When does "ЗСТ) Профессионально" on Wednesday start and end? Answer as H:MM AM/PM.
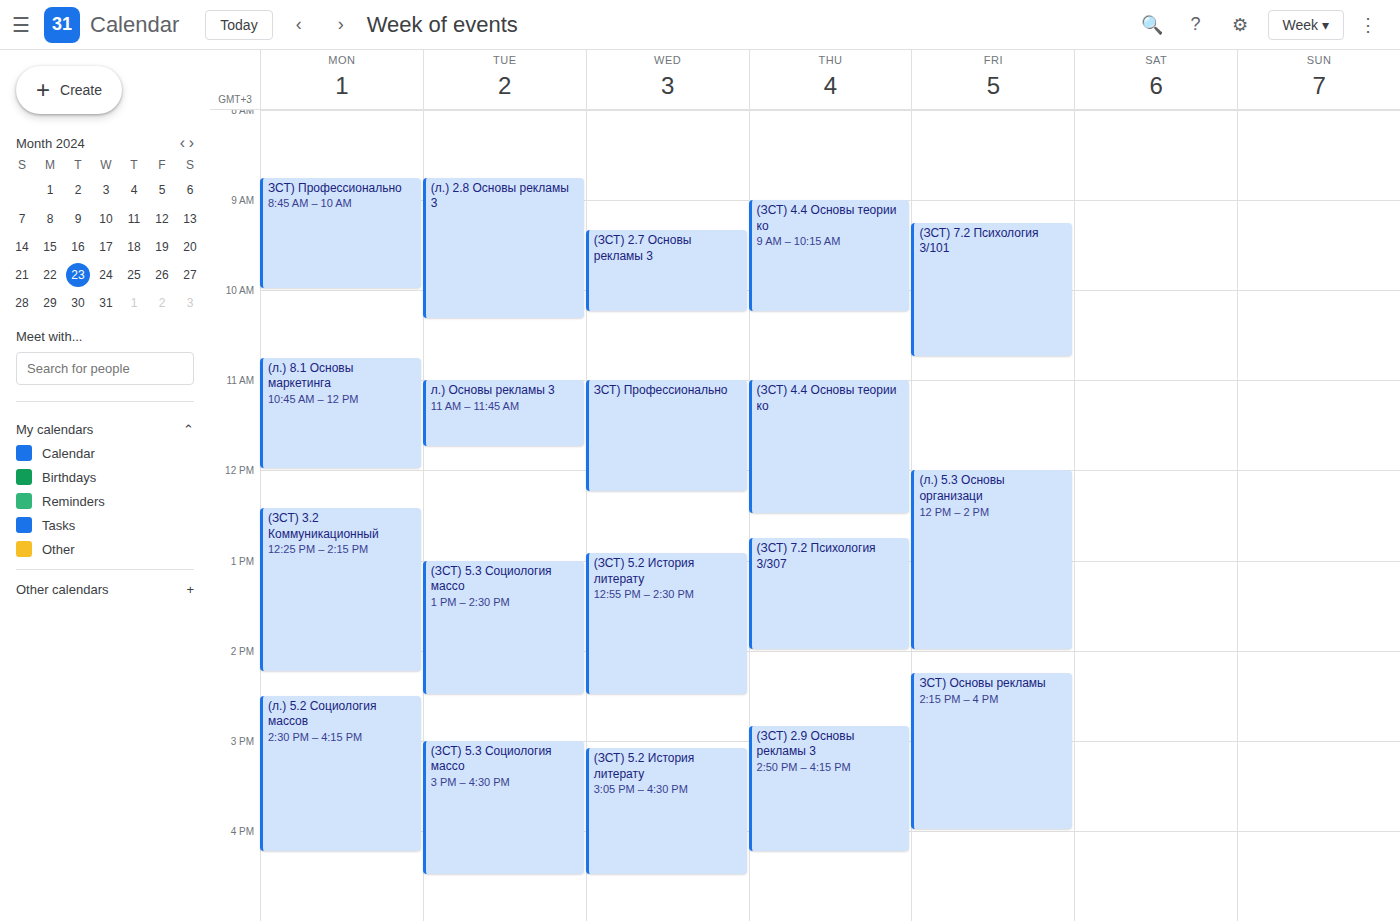
11:00 AM to 12:15 PM